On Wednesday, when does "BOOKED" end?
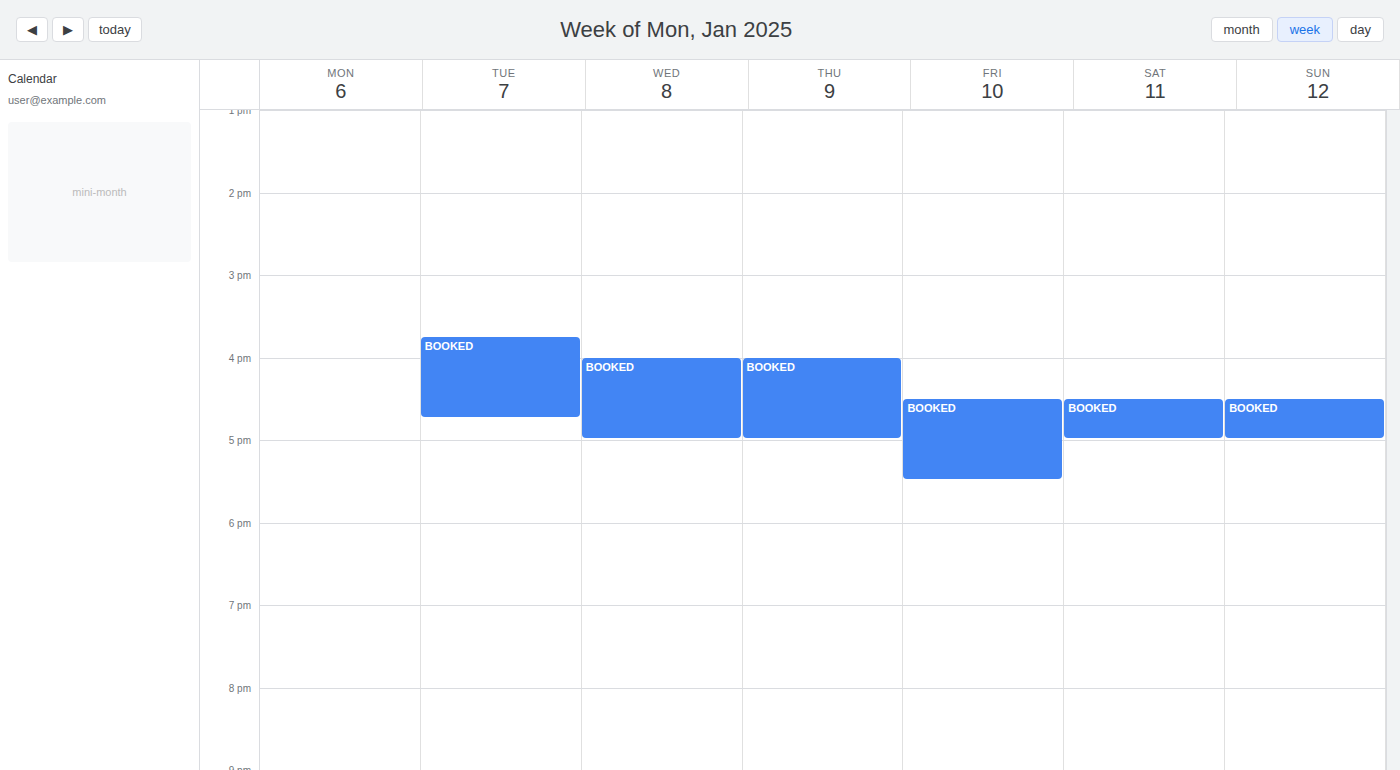
5:00 PM